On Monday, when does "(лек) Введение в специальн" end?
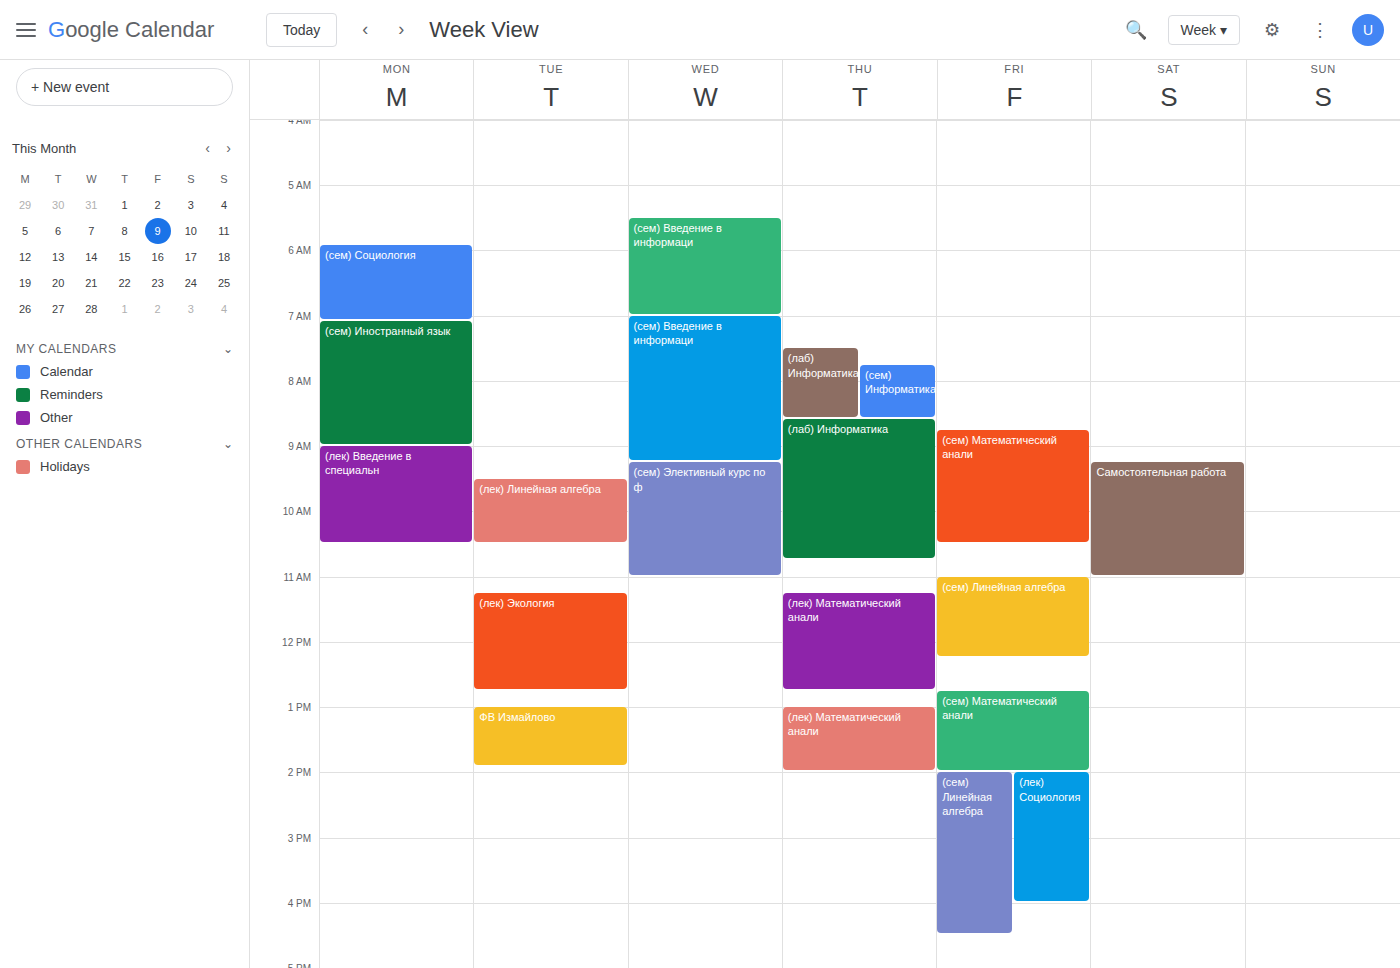
10:30 AM